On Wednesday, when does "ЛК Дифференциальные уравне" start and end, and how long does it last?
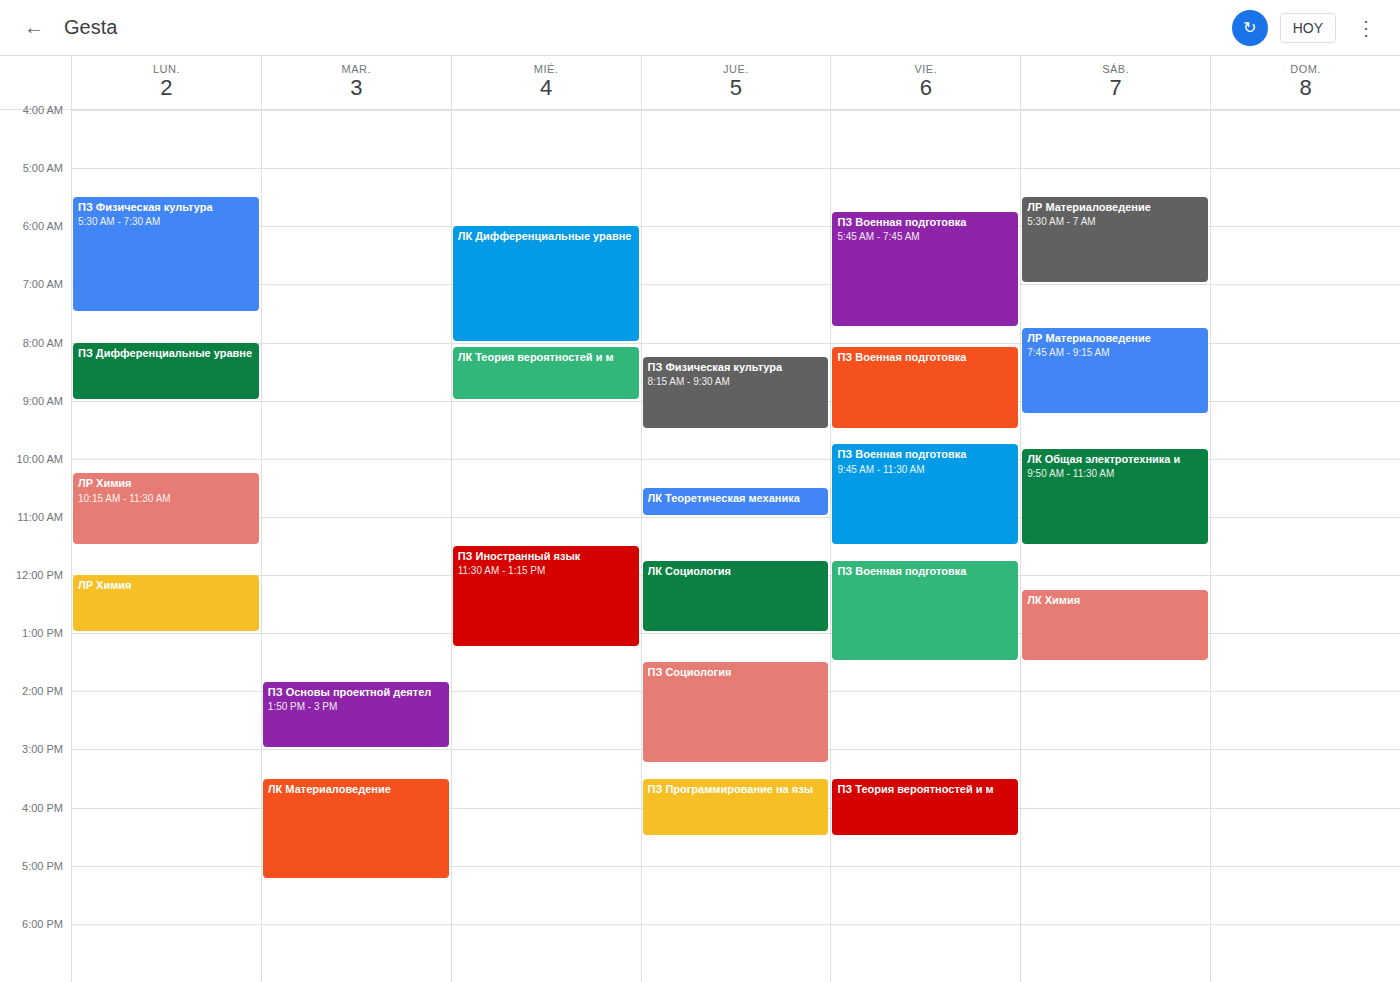
06:00 to 08:00, 2 hours